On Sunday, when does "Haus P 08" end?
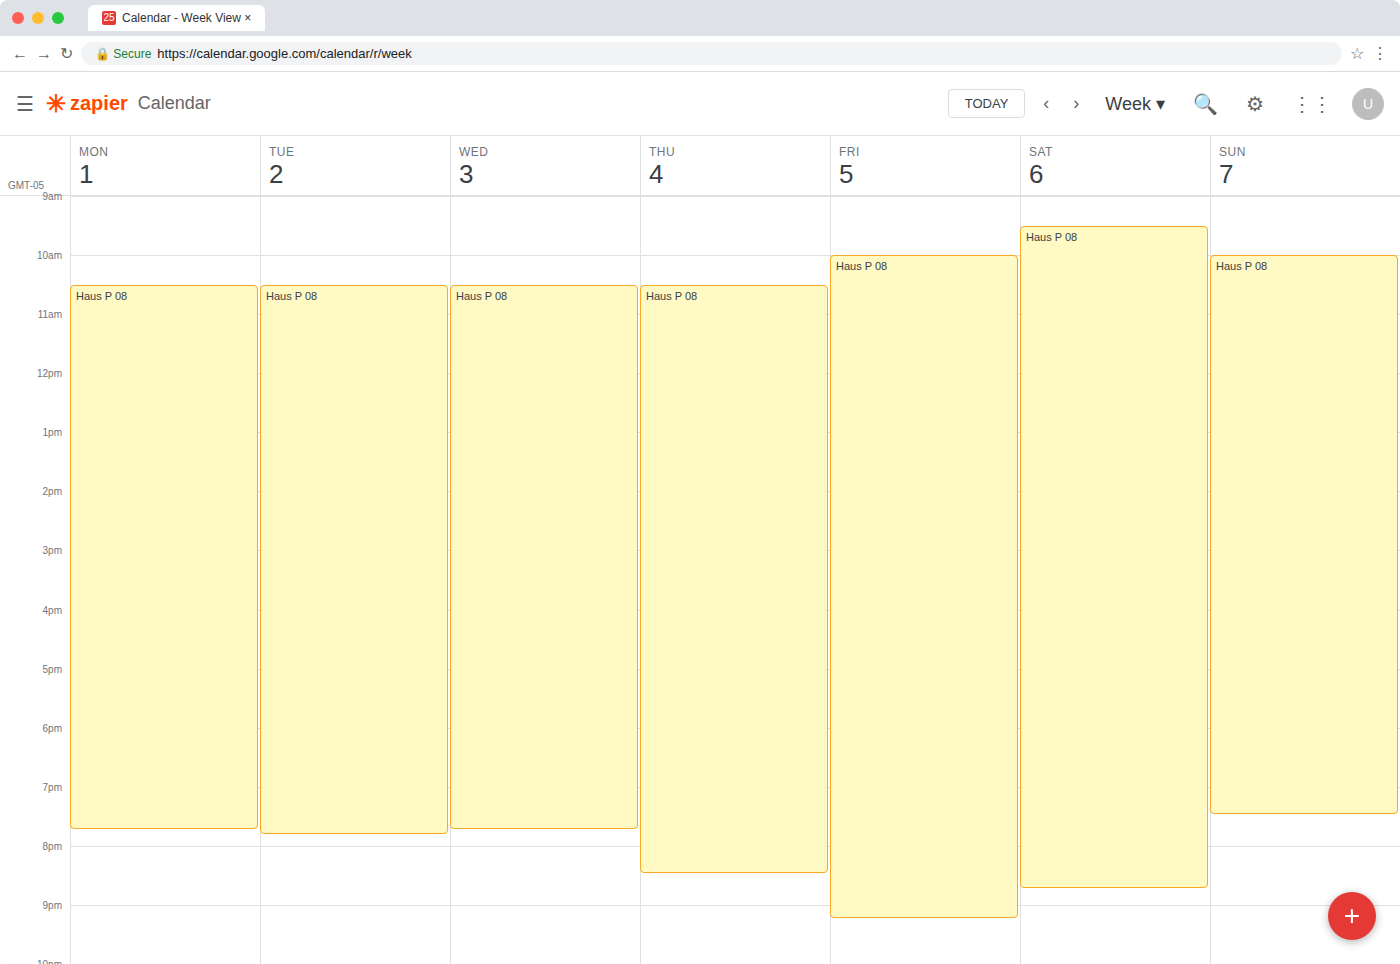
19:30